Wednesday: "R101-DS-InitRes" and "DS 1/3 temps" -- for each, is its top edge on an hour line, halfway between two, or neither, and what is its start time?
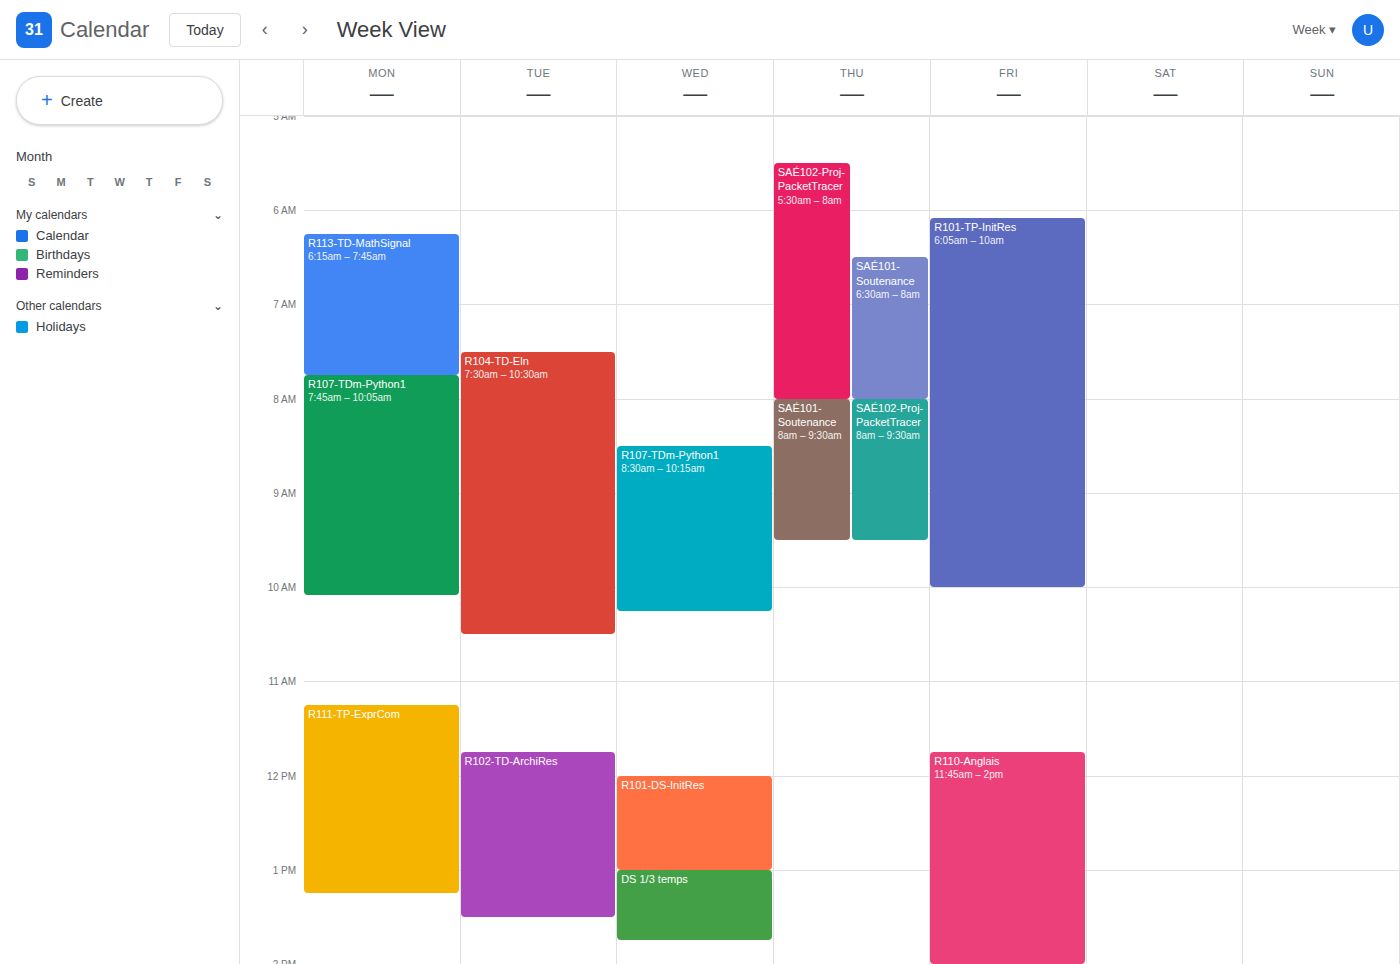
"R101-DS-InitRes": 12:00, exactly on the 12:00 line. "DS 1/3 temps": 13:00, exactly on the 13:00 line.